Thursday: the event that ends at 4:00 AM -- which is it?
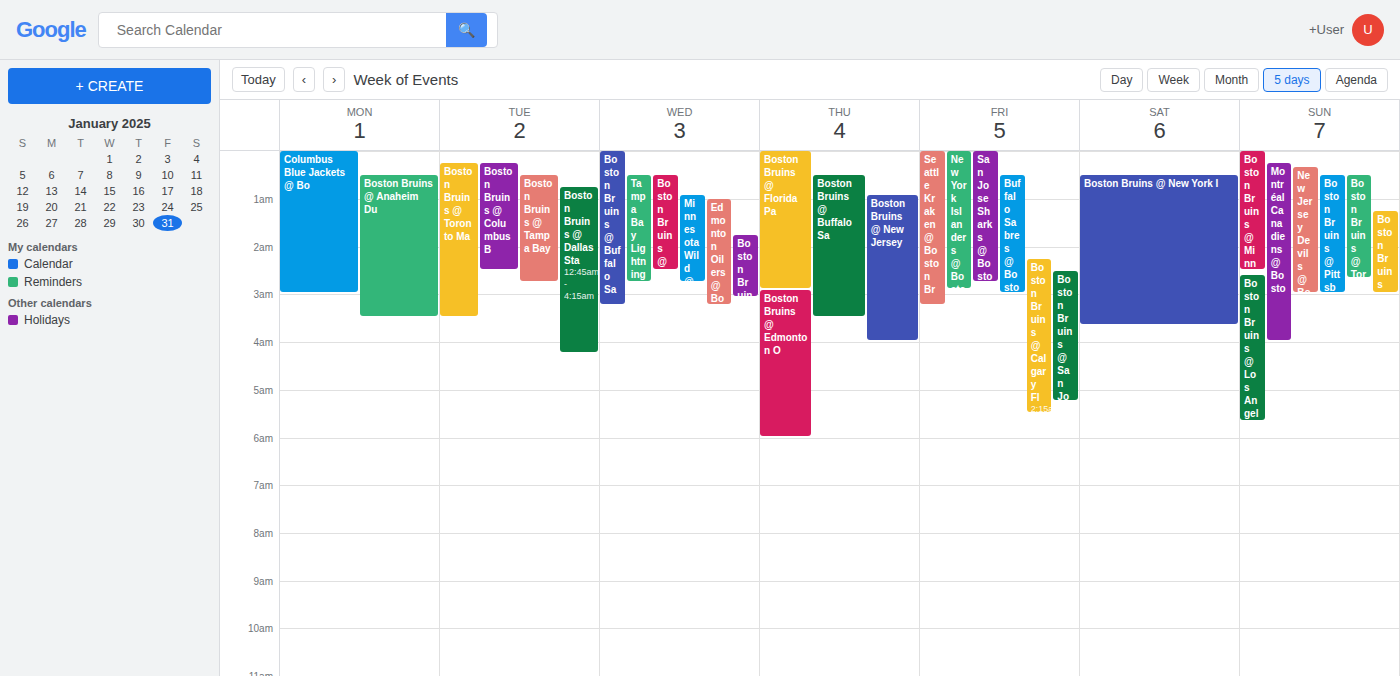
"Boston Bruins @ New Jersey"